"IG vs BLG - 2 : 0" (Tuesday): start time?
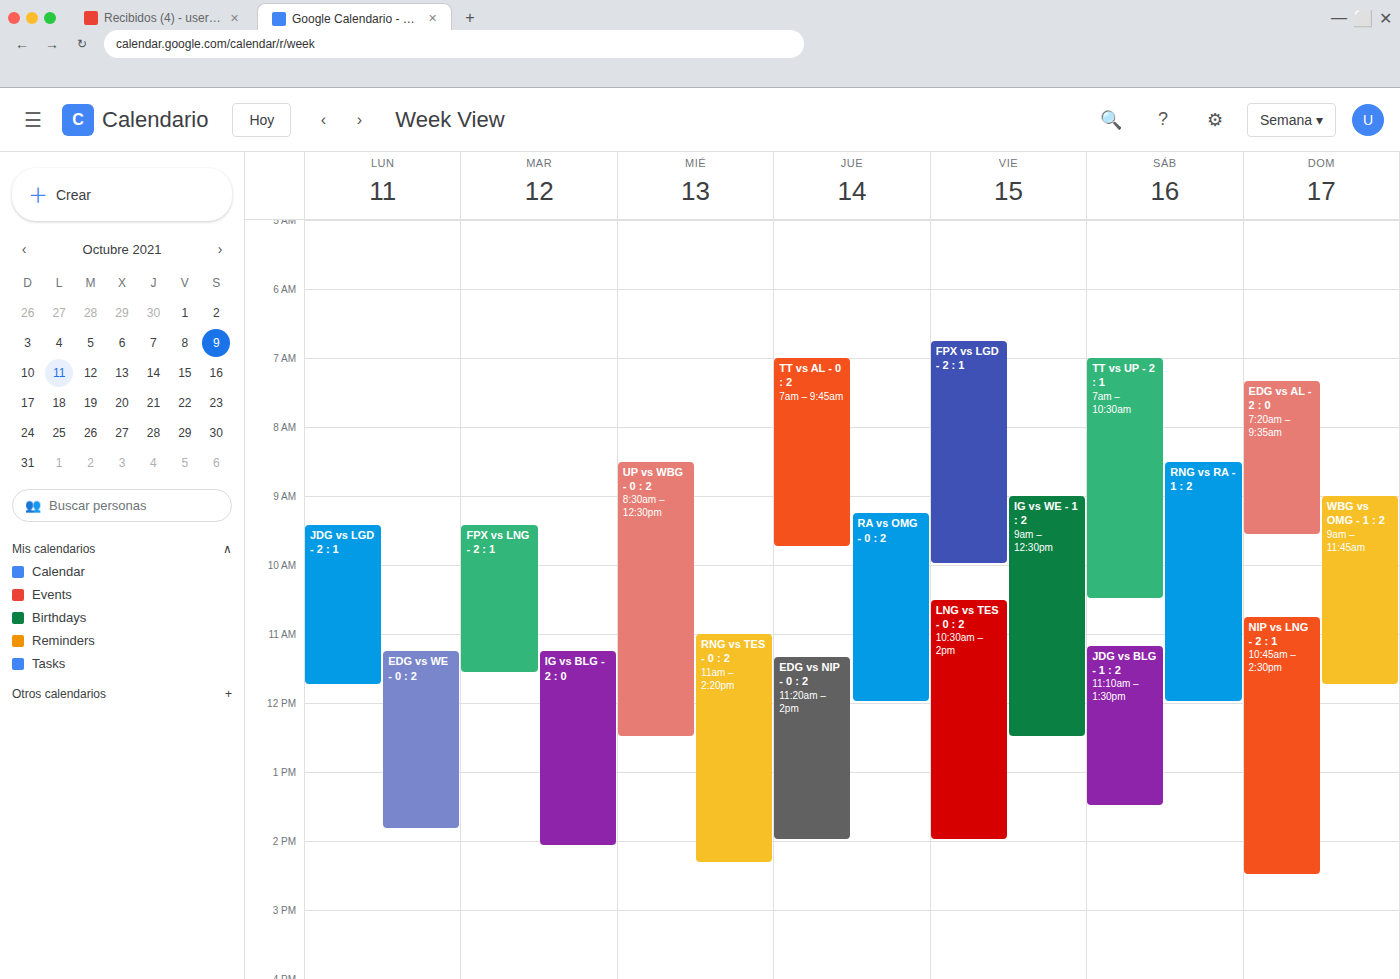
11:15 AM